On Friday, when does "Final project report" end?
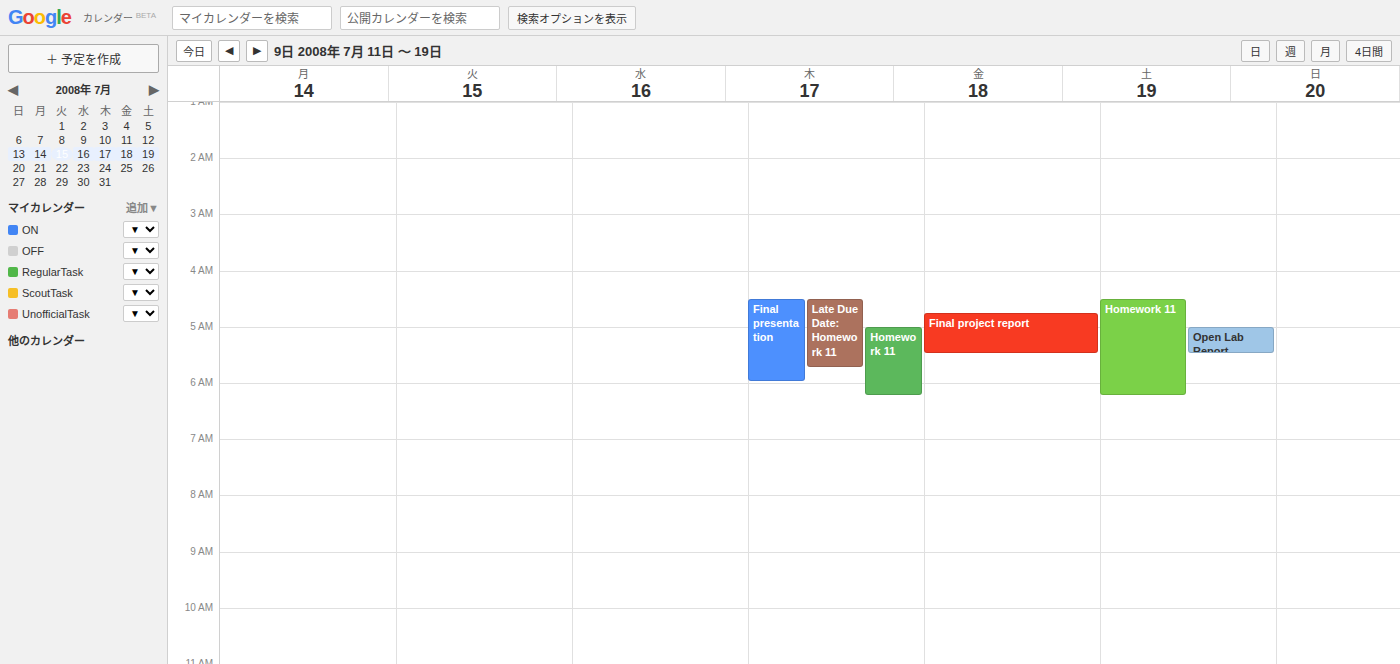
5:30 AM